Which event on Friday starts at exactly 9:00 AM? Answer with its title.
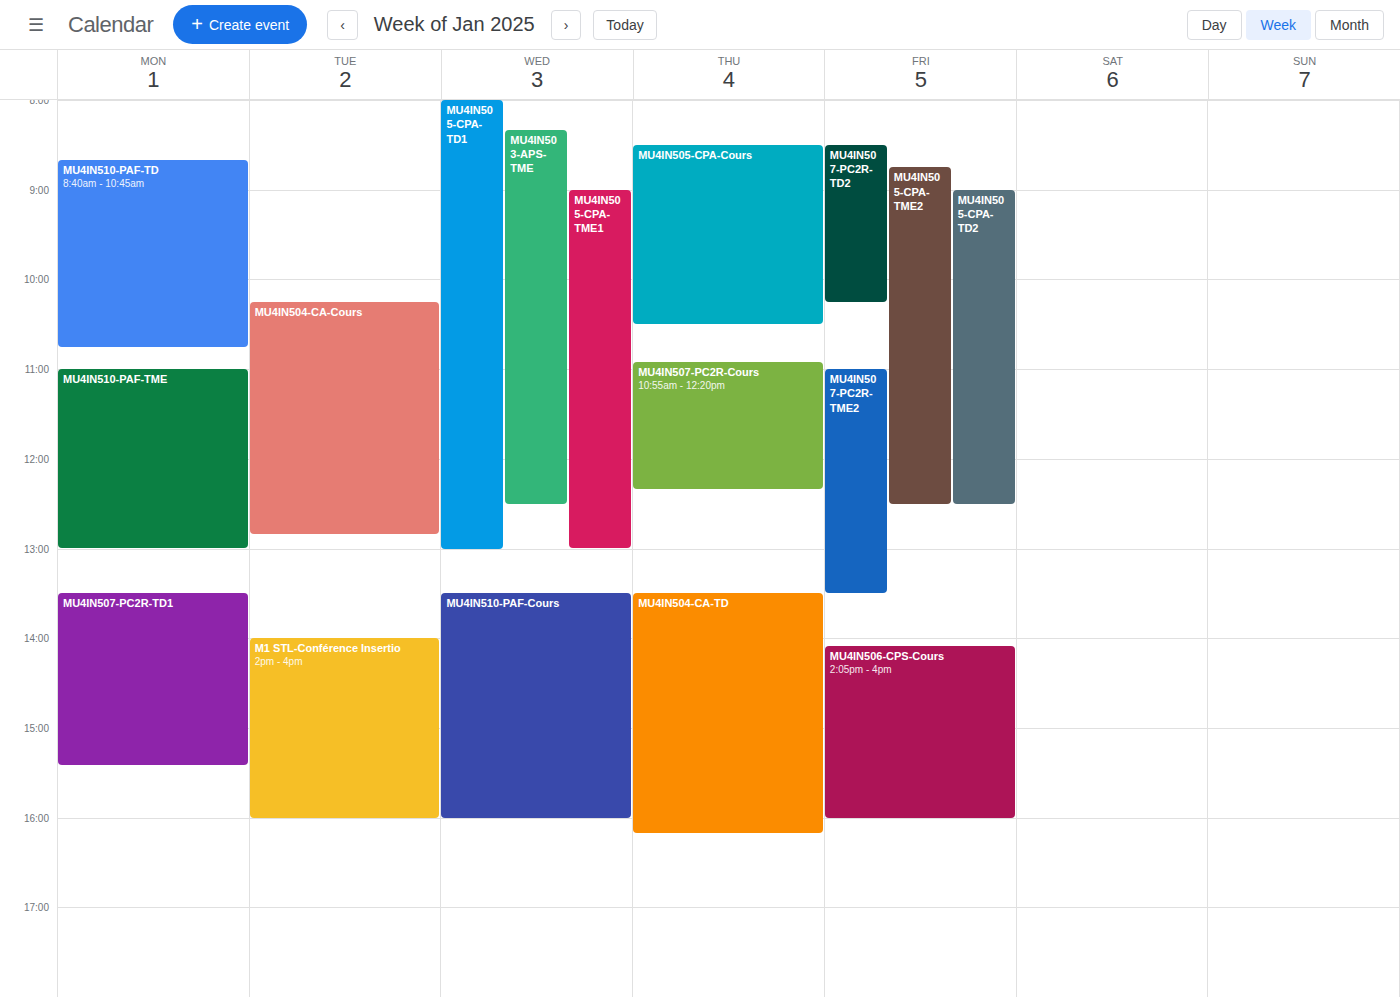
"MU4IN505-CPA-TD2"